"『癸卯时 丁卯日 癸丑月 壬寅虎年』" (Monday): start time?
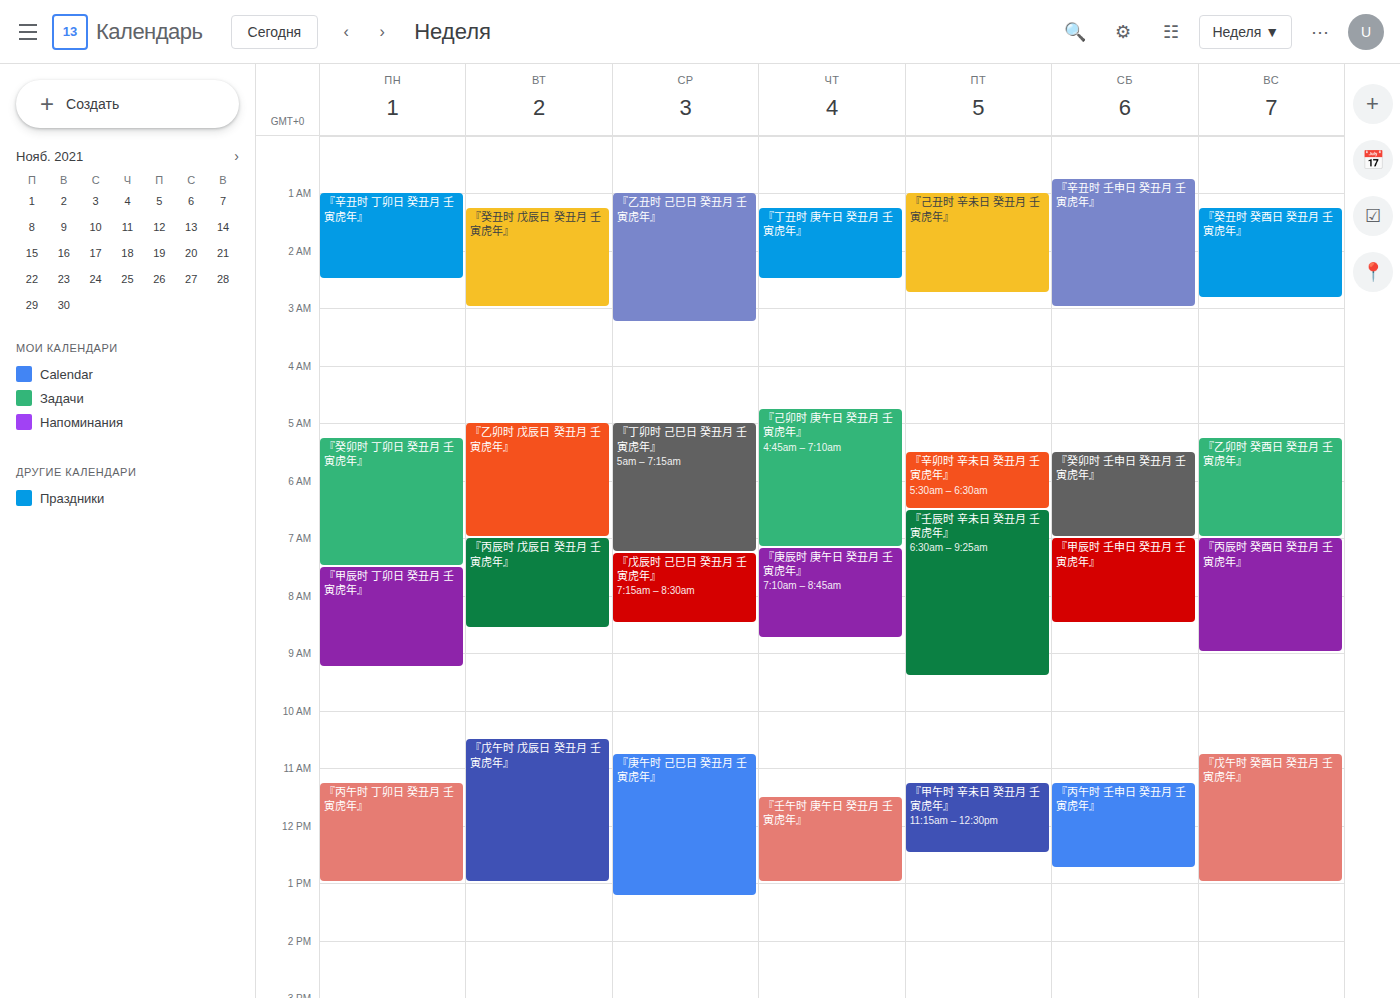
5:15 AM